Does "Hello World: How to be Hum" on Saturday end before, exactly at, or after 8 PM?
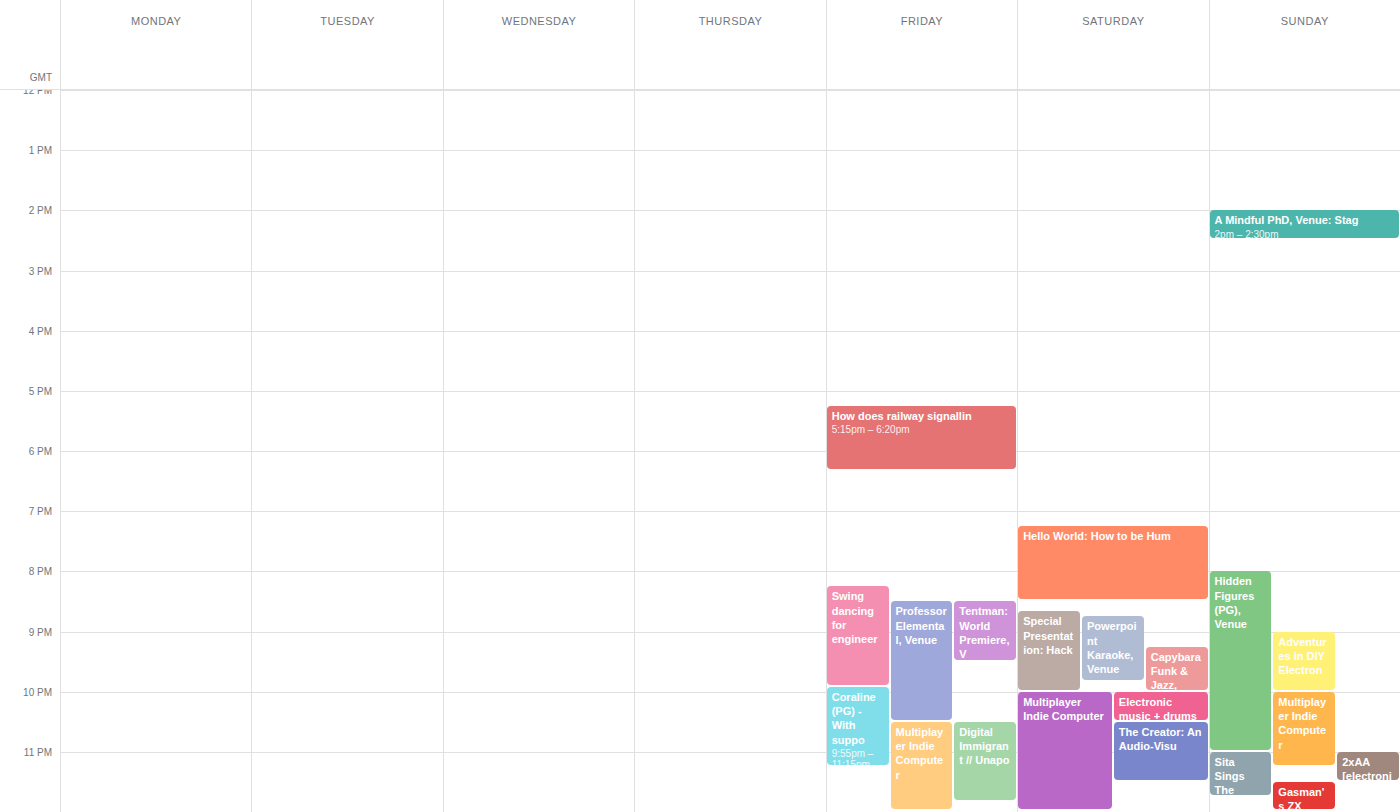
8:30 PM -- after 8 PM, 30 minutes below the 8 PM line.